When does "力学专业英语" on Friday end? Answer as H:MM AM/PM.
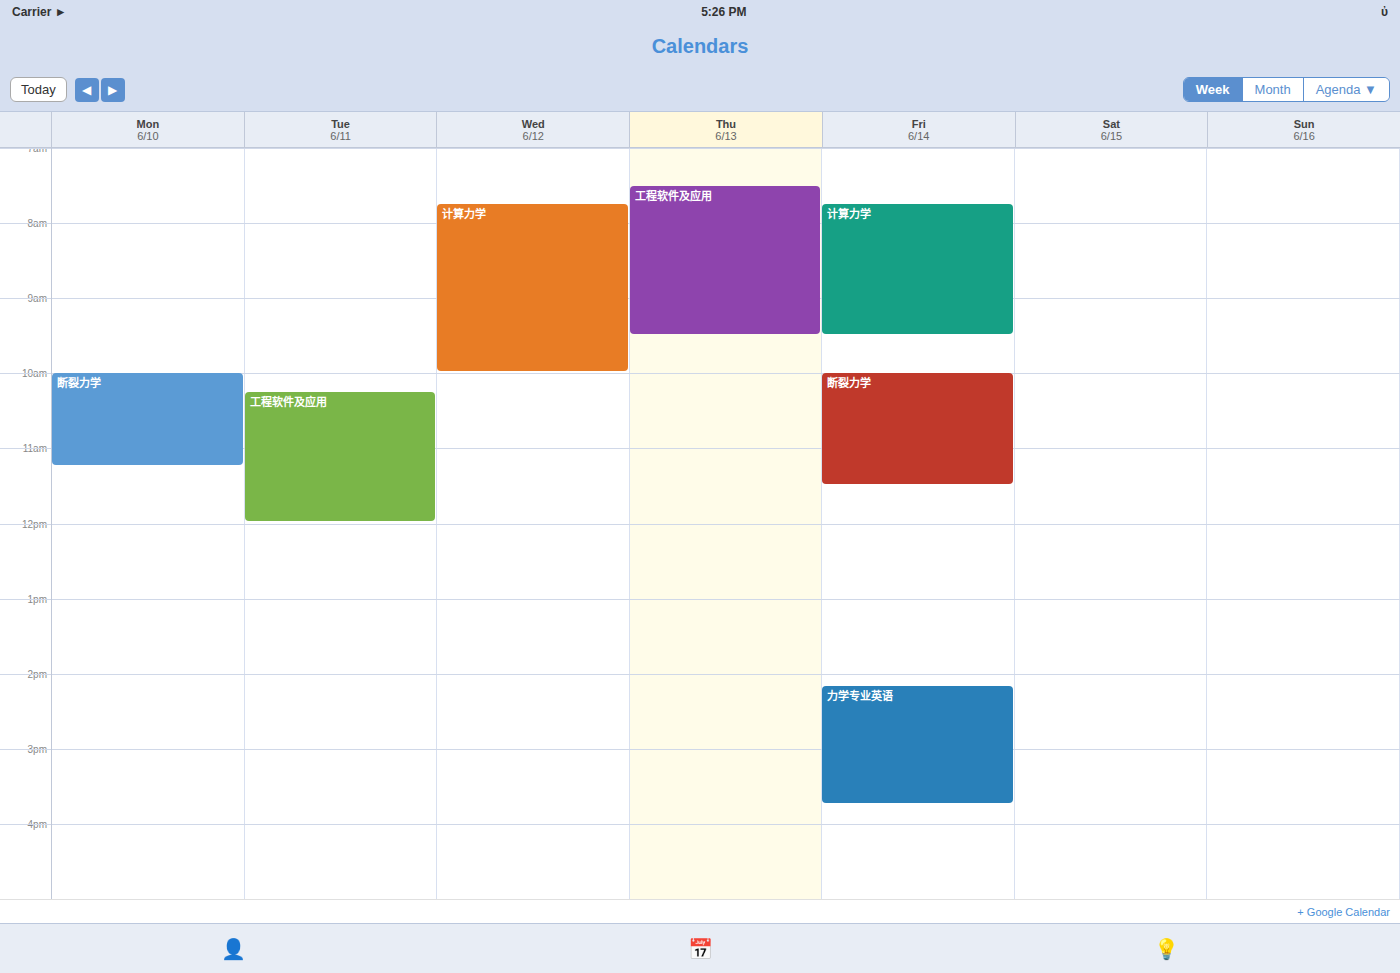
3:45 PM